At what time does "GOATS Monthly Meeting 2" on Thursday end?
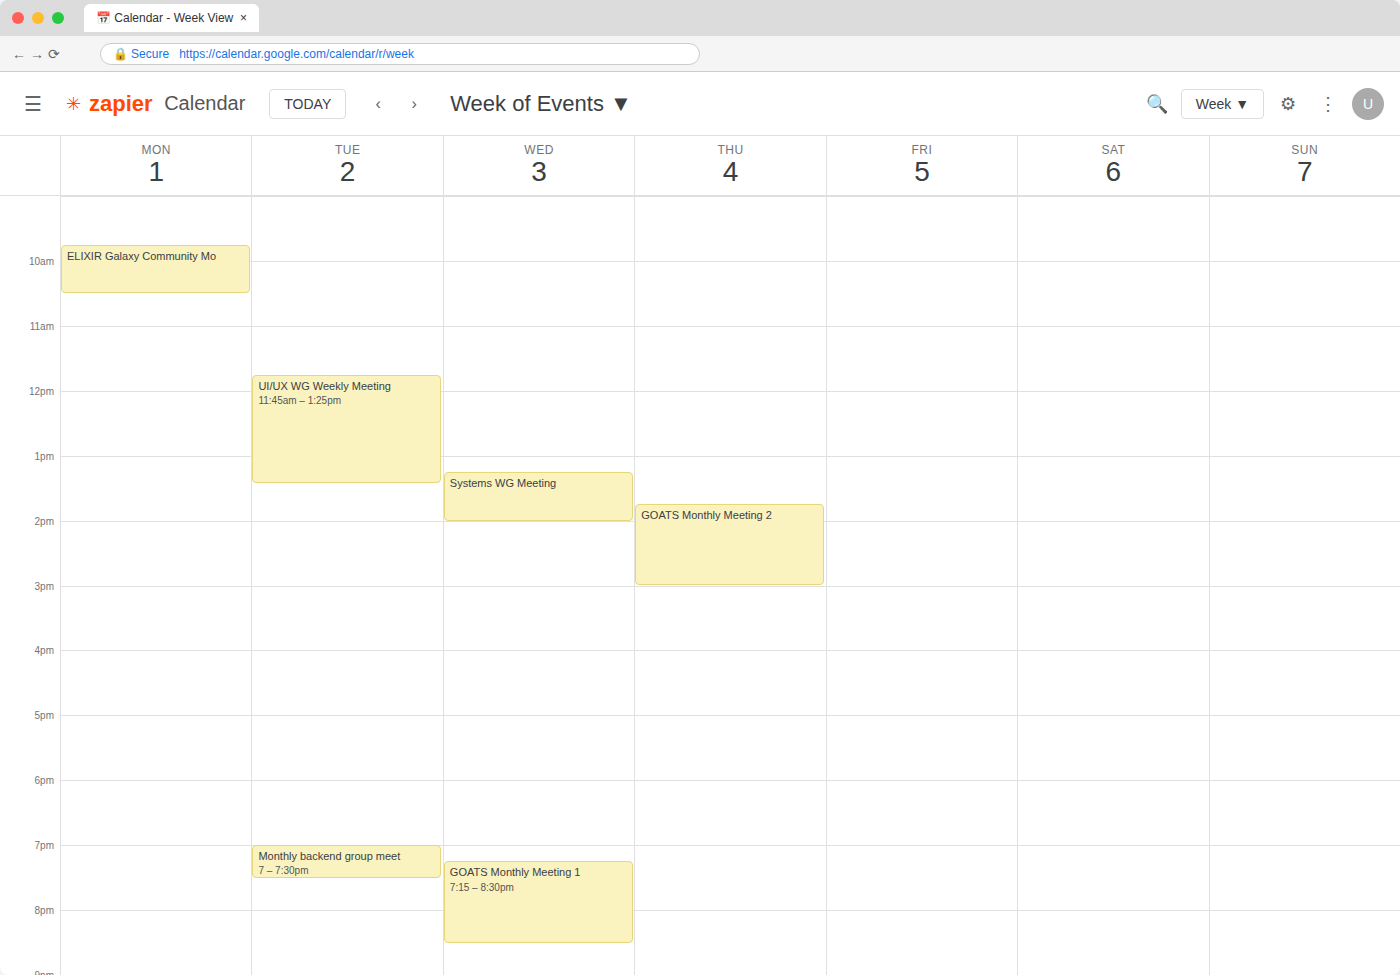
3:00 PM